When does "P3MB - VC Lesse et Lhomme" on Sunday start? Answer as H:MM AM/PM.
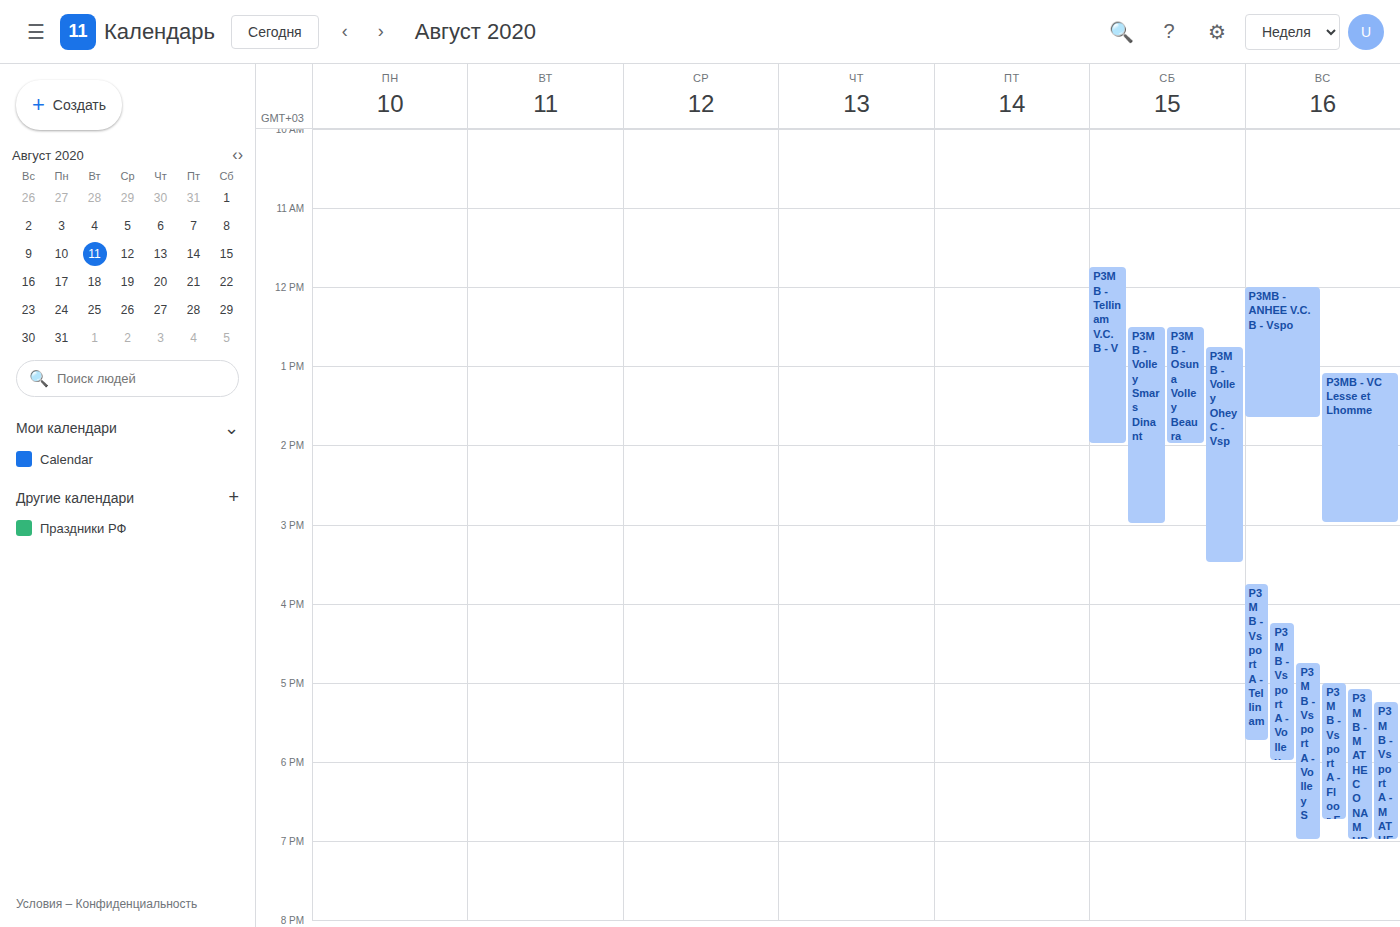
1:05 PM